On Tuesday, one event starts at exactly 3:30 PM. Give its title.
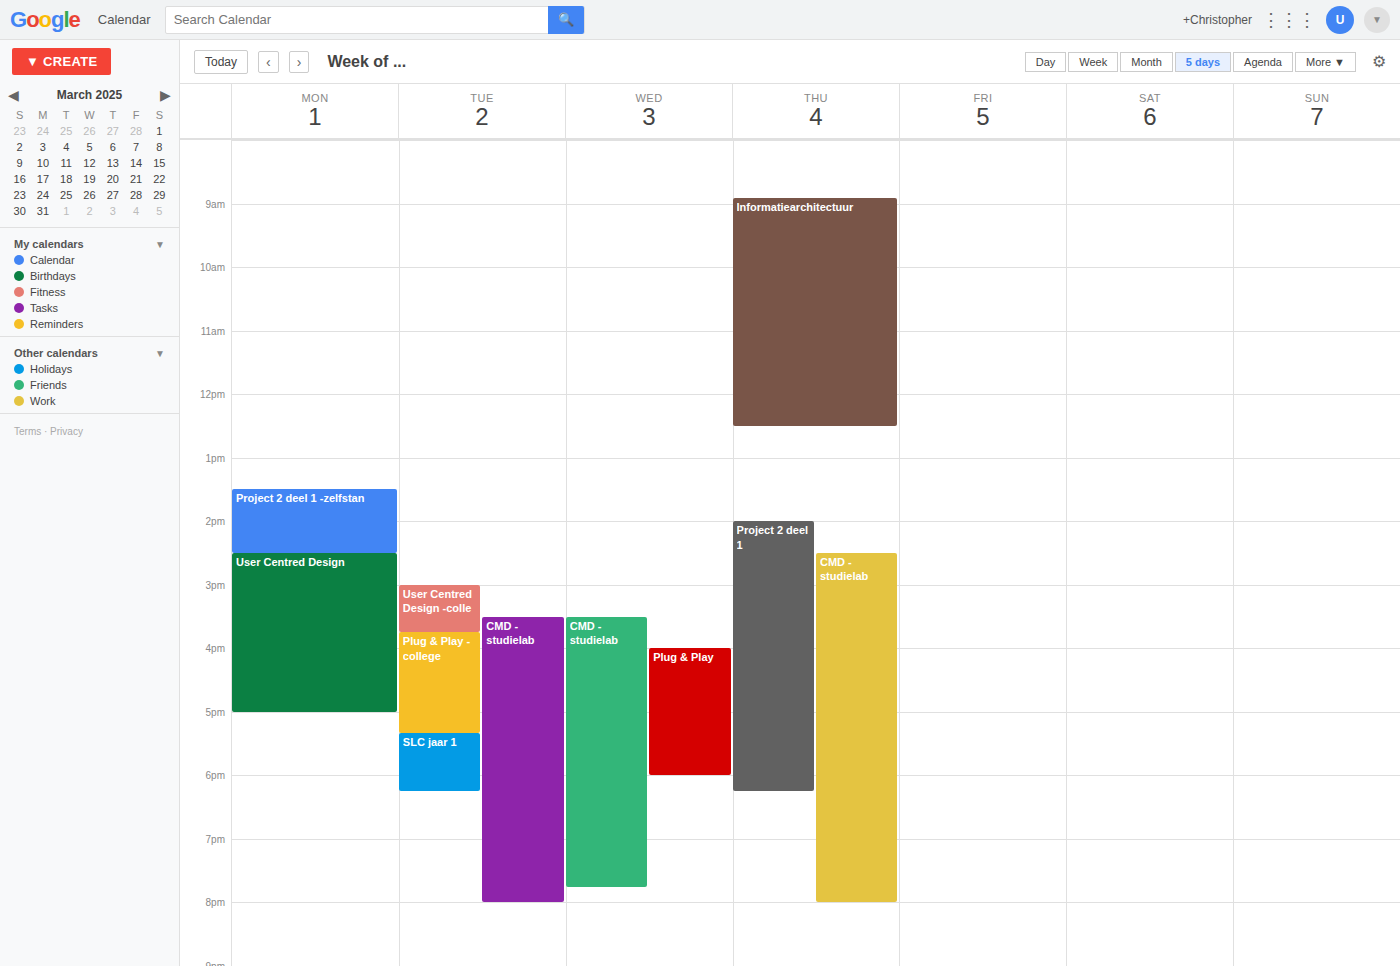
"CMD -studielab"